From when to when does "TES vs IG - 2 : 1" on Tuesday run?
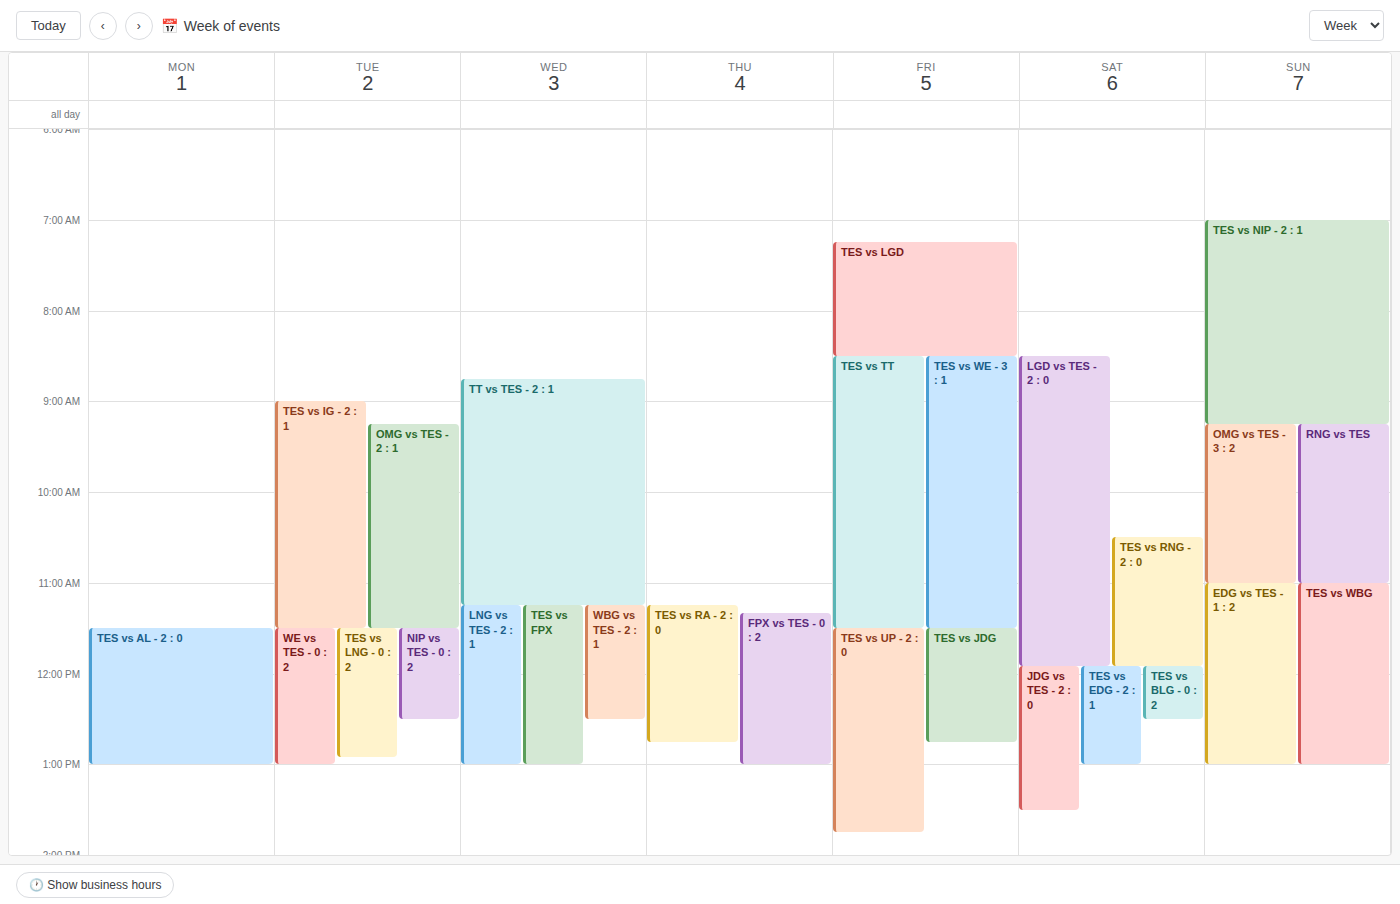
9:00 AM to 11:30 AM